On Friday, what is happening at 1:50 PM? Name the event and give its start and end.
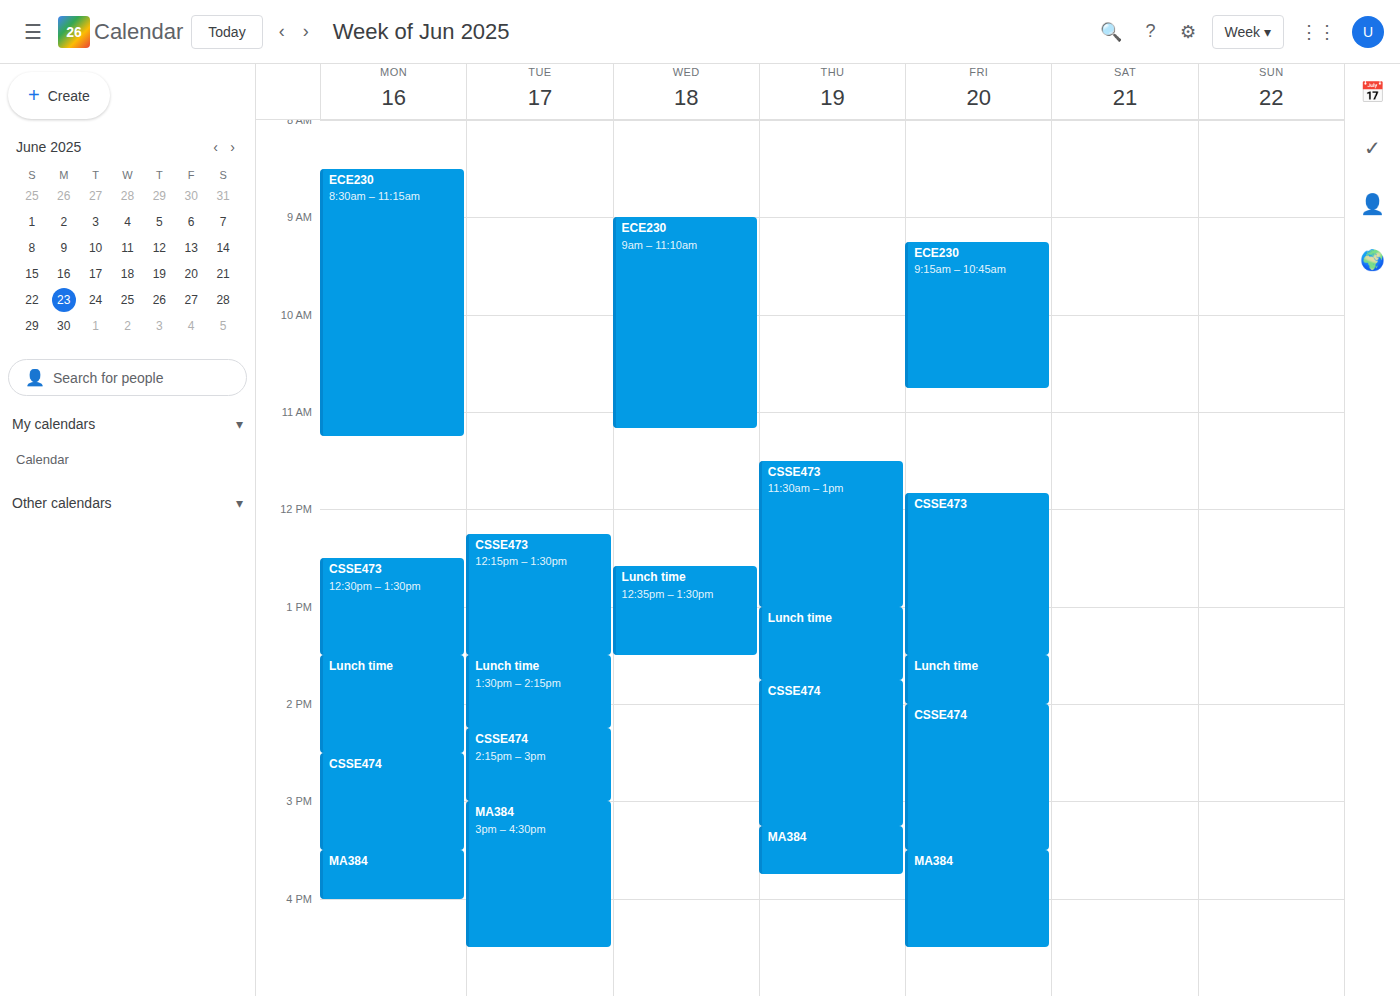
"Lunch time", 1:30 PM to 2:00 PM